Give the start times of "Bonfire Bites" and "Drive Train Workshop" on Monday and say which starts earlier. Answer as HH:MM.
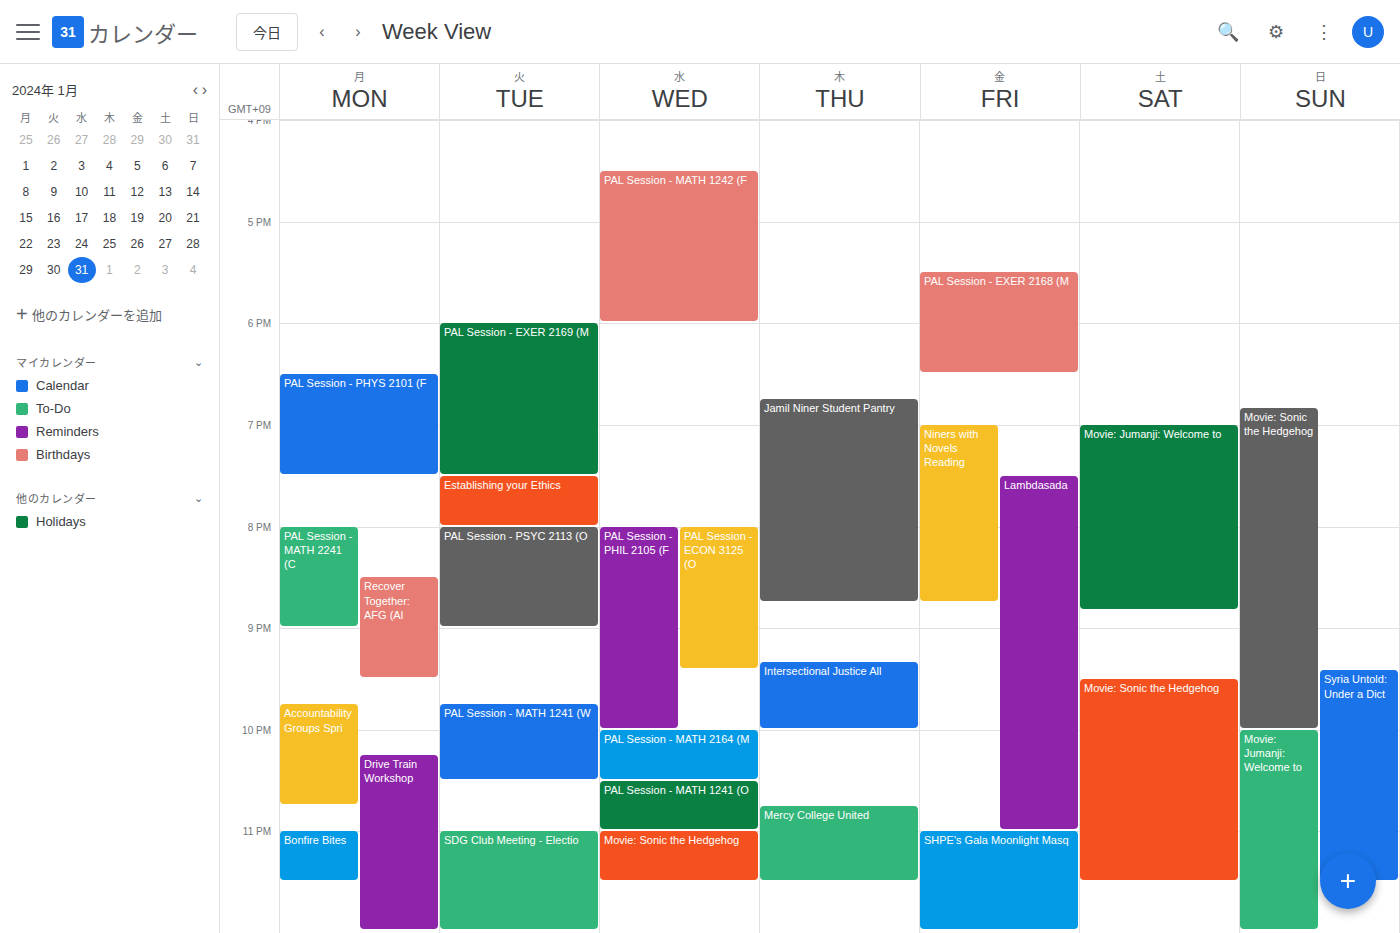
"Drive Train Workshop" 22:15; "Bonfire Bites" 23:00.